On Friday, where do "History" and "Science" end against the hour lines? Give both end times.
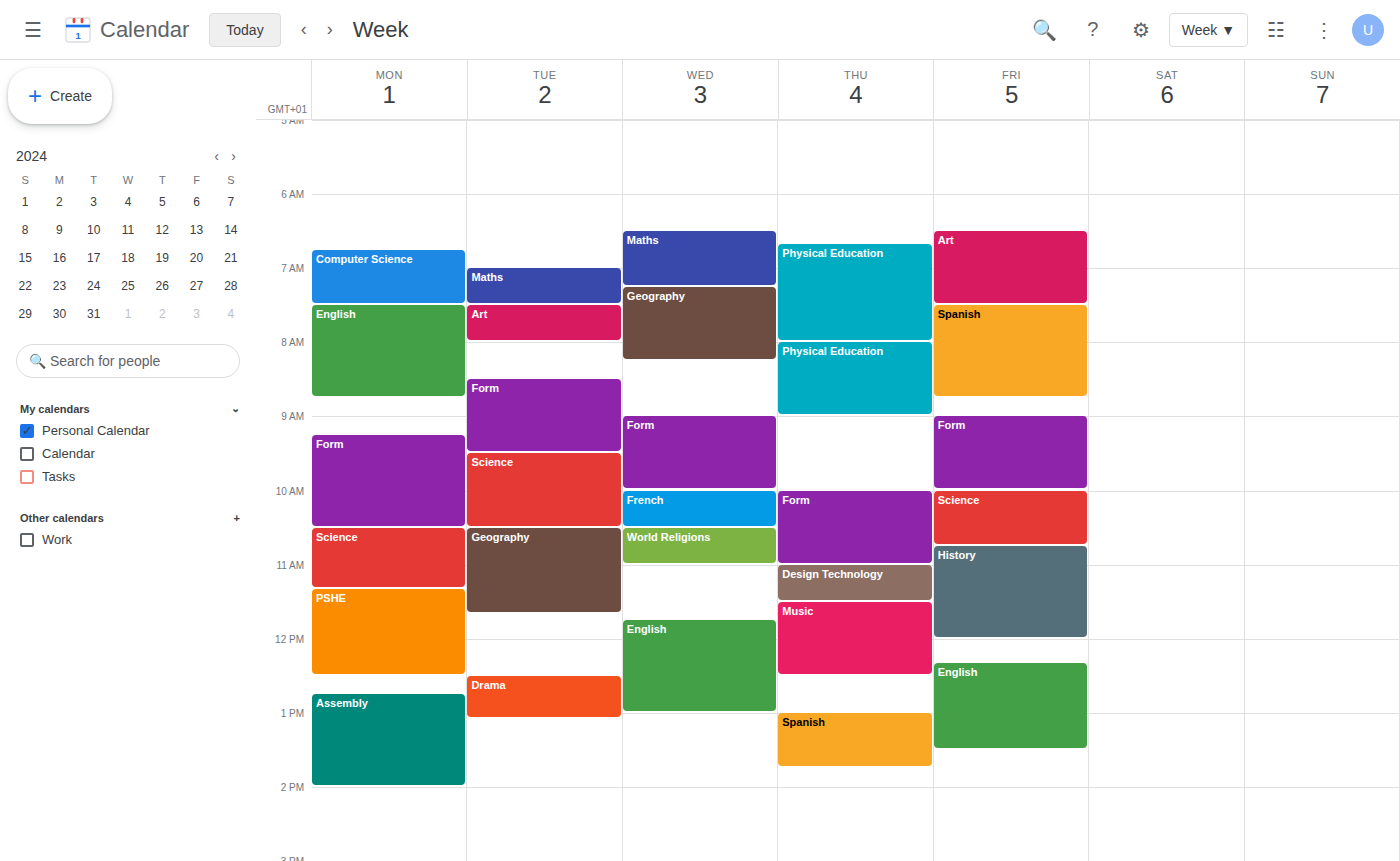
"History": 12:00 PM, exactly on the 12 PM line. "Science": 10:45 AM, neither: three quarters of the way from the 10 AM line to the 11 AM line.